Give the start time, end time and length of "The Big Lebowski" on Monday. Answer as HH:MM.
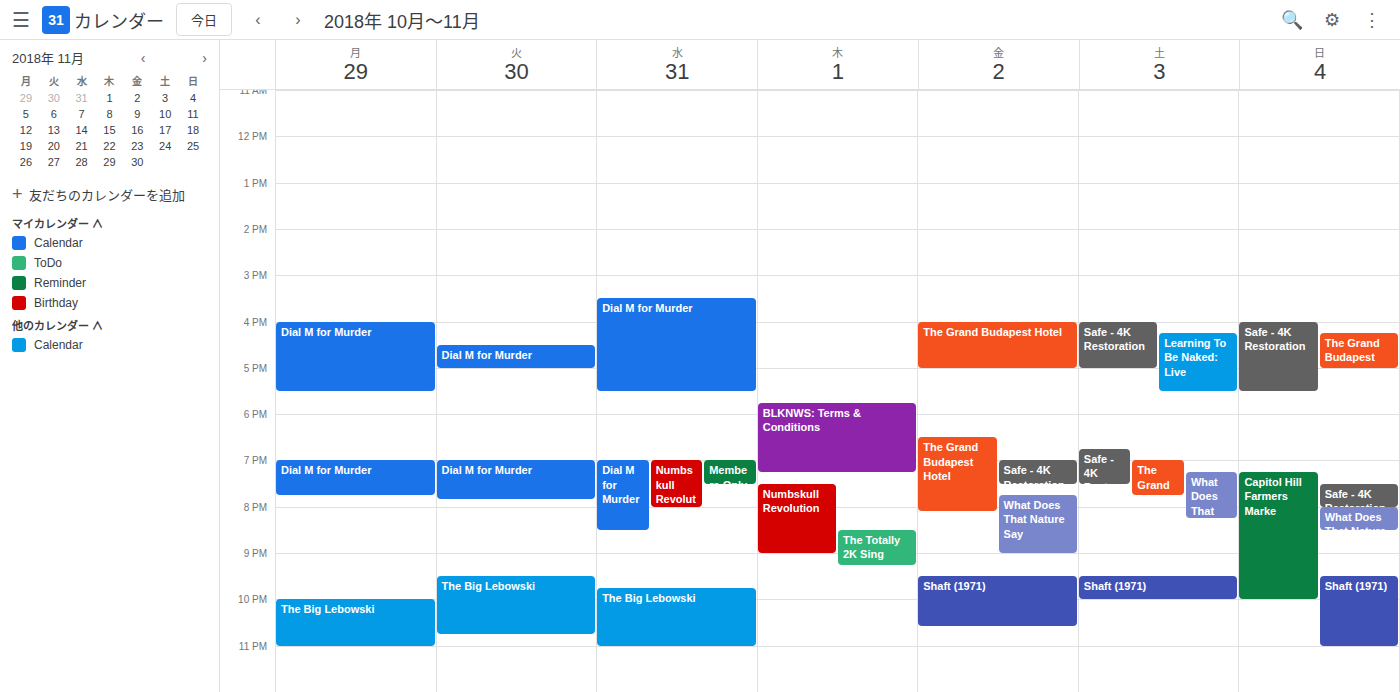
22:00 to 23:00, 1 hour